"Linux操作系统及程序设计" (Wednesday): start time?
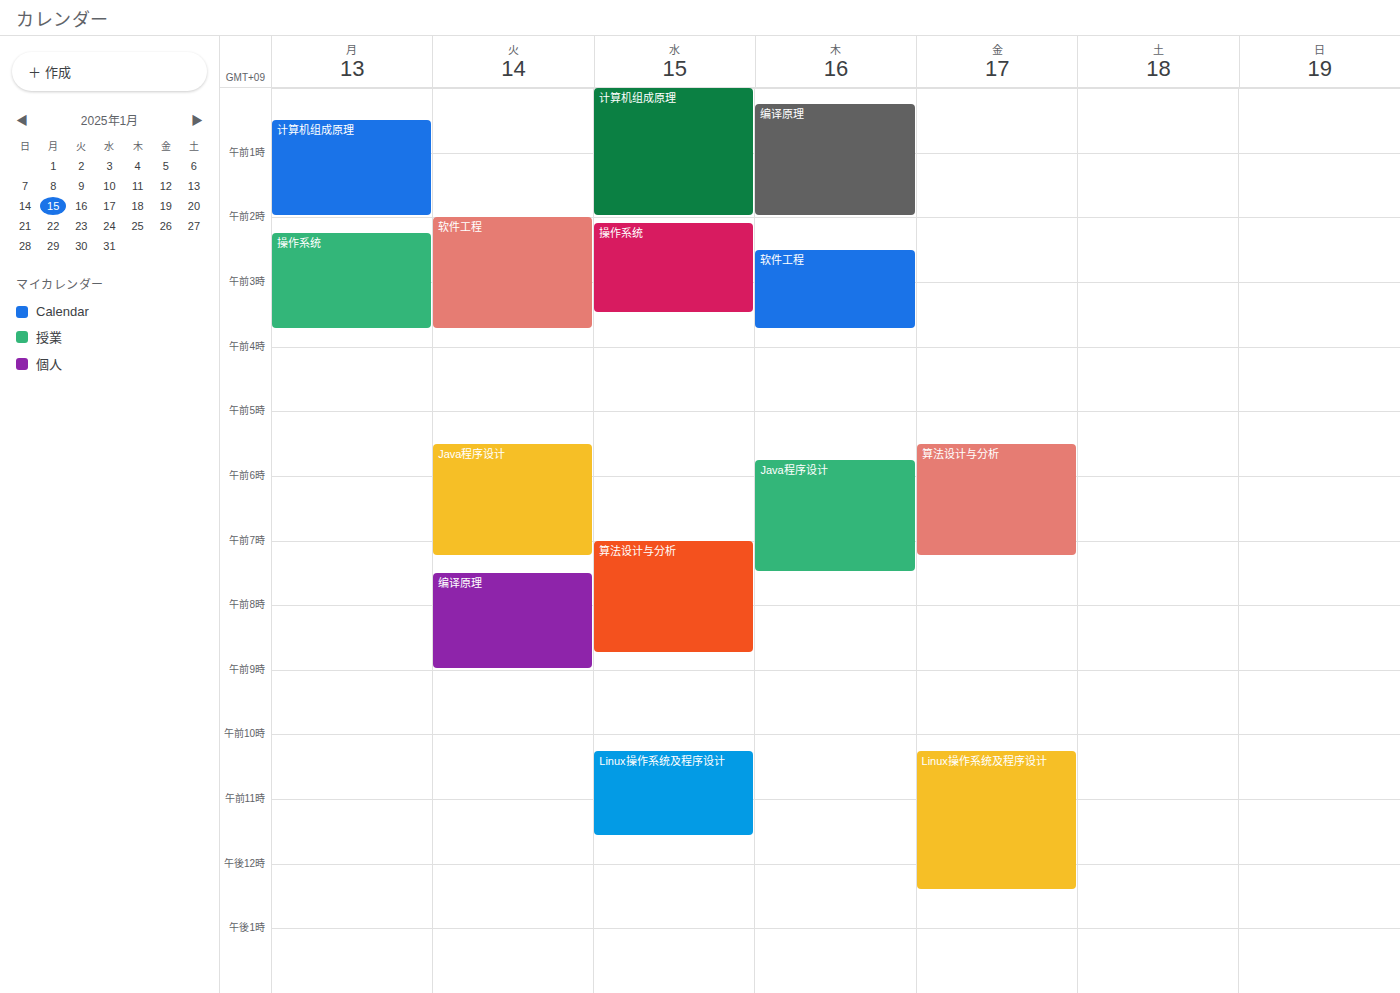
10:15 AM